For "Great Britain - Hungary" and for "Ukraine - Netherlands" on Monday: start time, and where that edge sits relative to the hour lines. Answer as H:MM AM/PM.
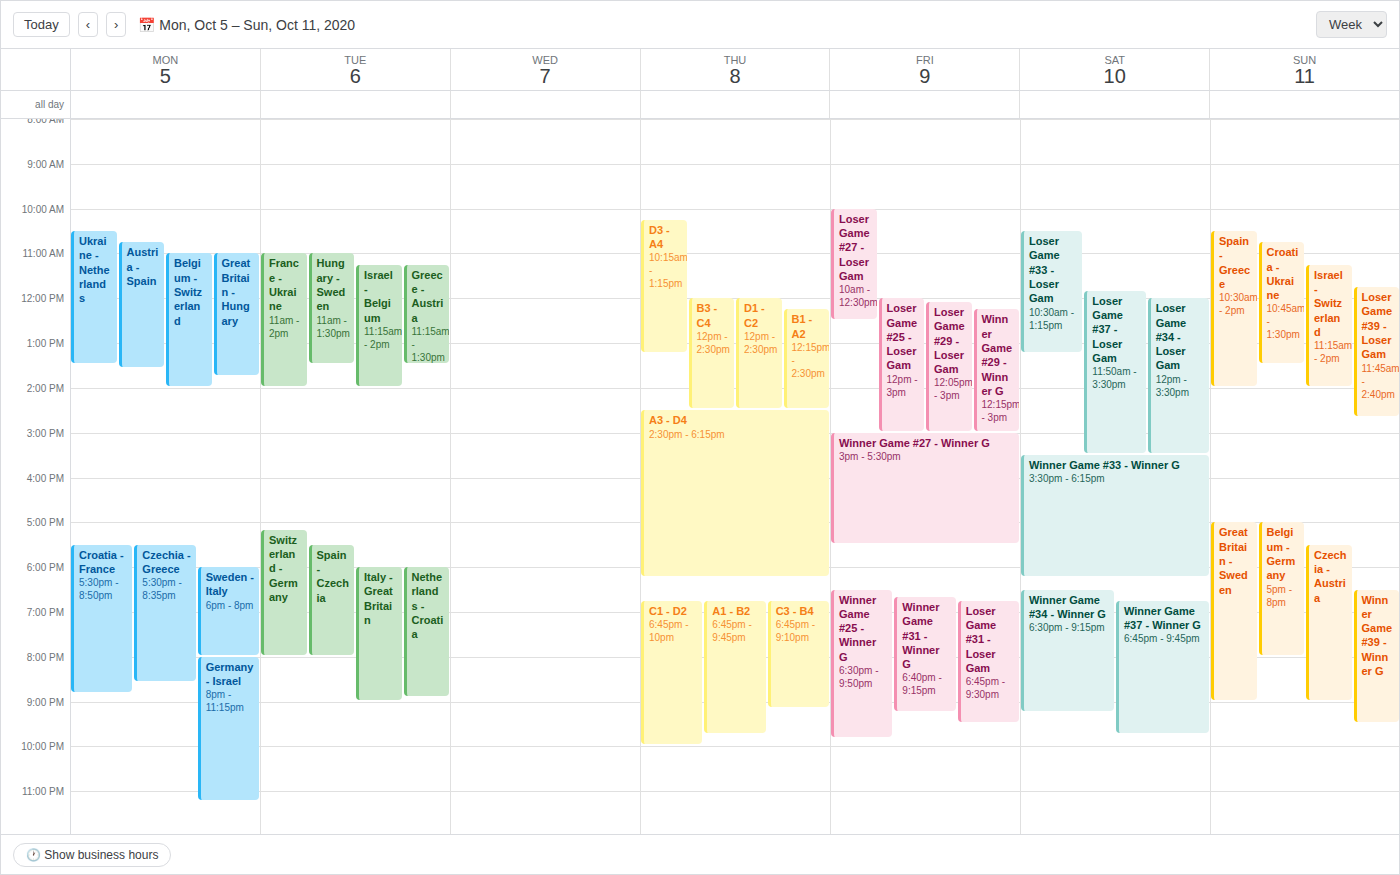
"Great Britain - Hungary": 11:00 AM, exactly on the 11 AM line. "Ukraine - Netherlands": 10:30 AM, halfway between the 10 AM and 11 AM lines.